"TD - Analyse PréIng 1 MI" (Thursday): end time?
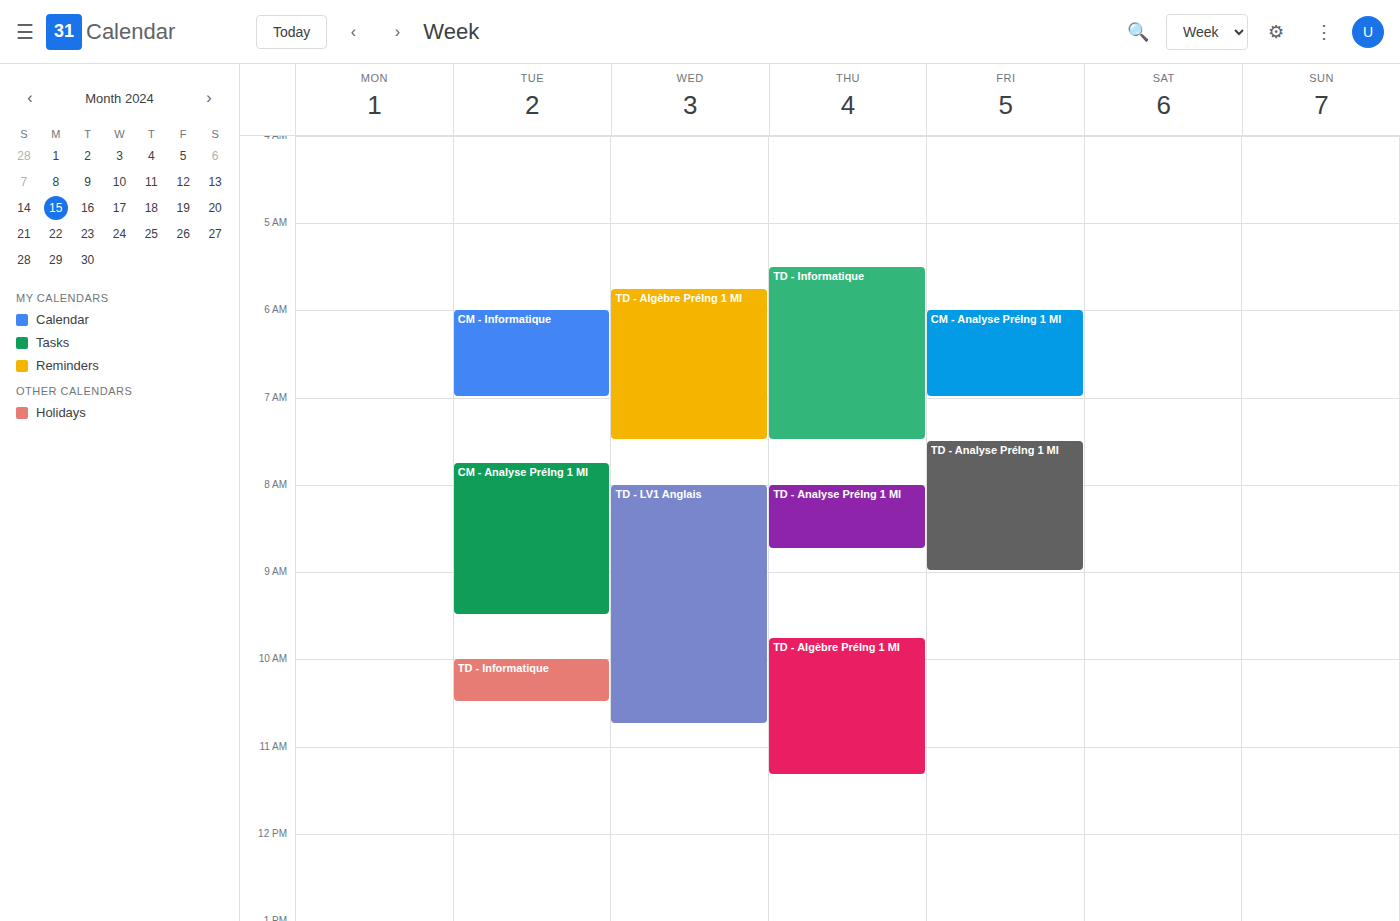
8:45 AM